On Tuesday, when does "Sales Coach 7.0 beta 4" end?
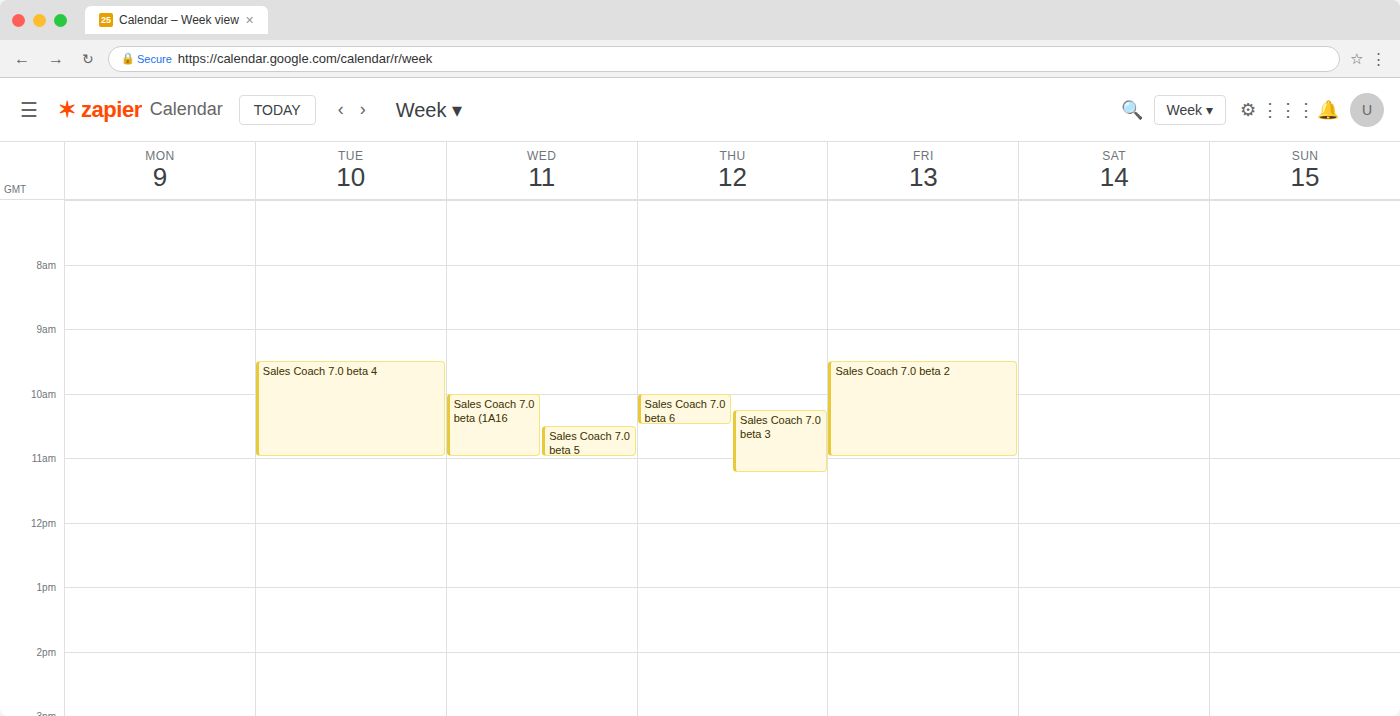
11:00 AM